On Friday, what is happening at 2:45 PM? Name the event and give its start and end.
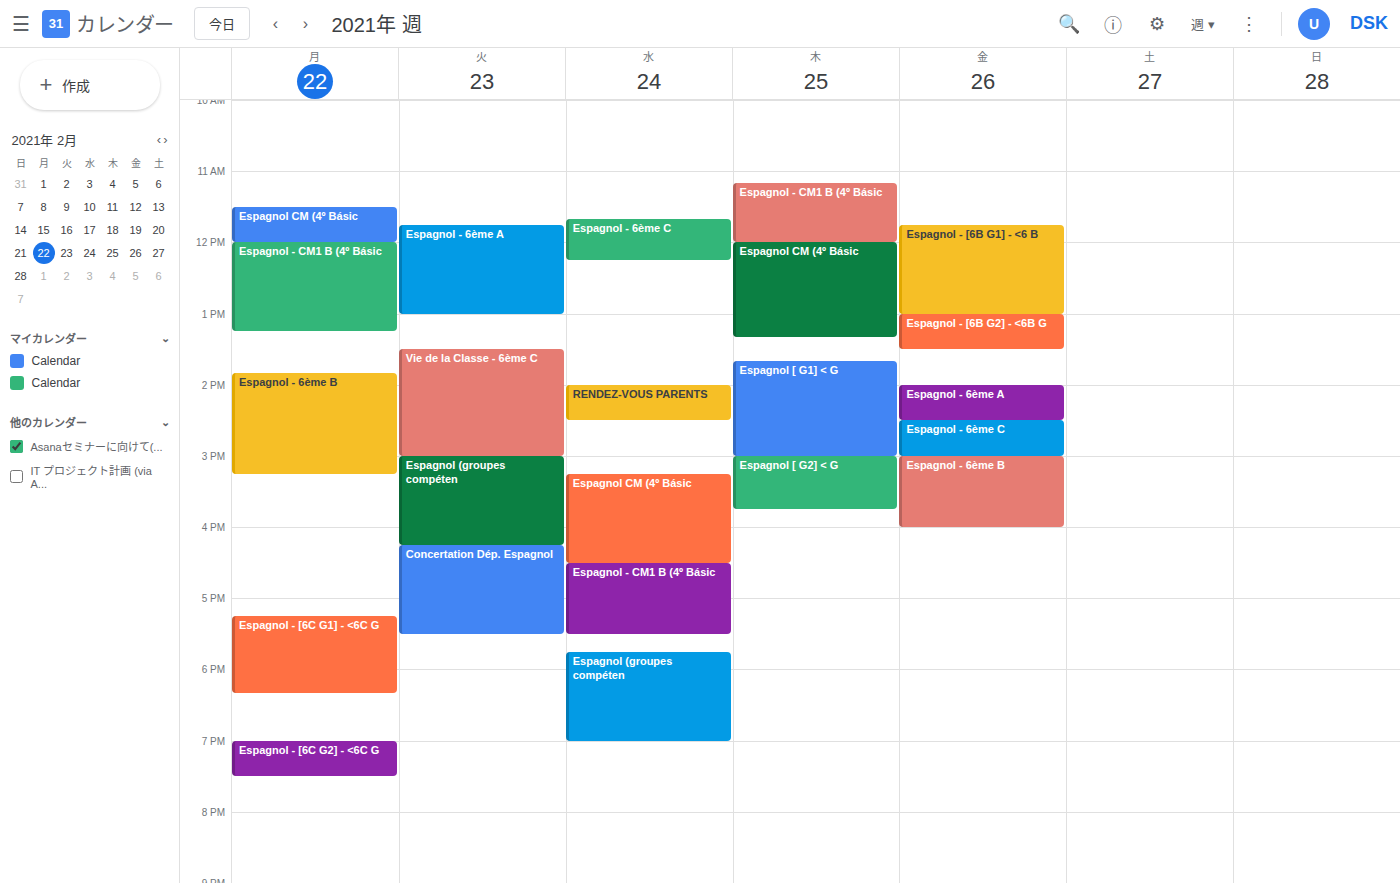
"Espagnol - 6ème C", 2:30 PM to 3:00 PM